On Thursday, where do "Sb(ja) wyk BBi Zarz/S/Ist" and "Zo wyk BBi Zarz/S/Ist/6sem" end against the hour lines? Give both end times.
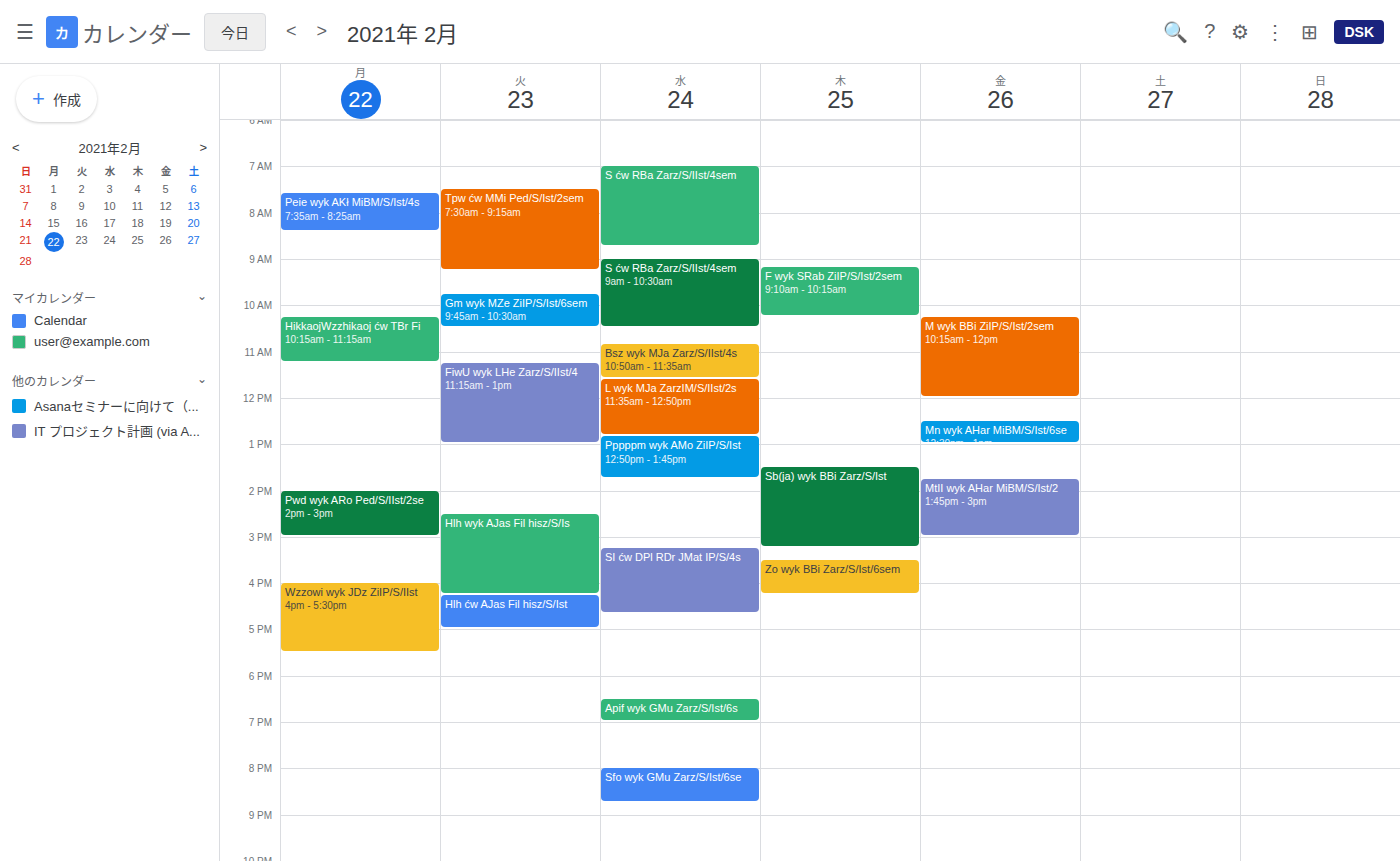
"Sb(ja) wyk BBi Zarz/S/Ist": 15:15, neither: a quarter of the way from the 15:00 line to the 16:00 line. "Zo wyk BBi Zarz/S/Ist/6sem": 16:15, neither: a quarter of the way from the 16:00 line to the 17:00 line.